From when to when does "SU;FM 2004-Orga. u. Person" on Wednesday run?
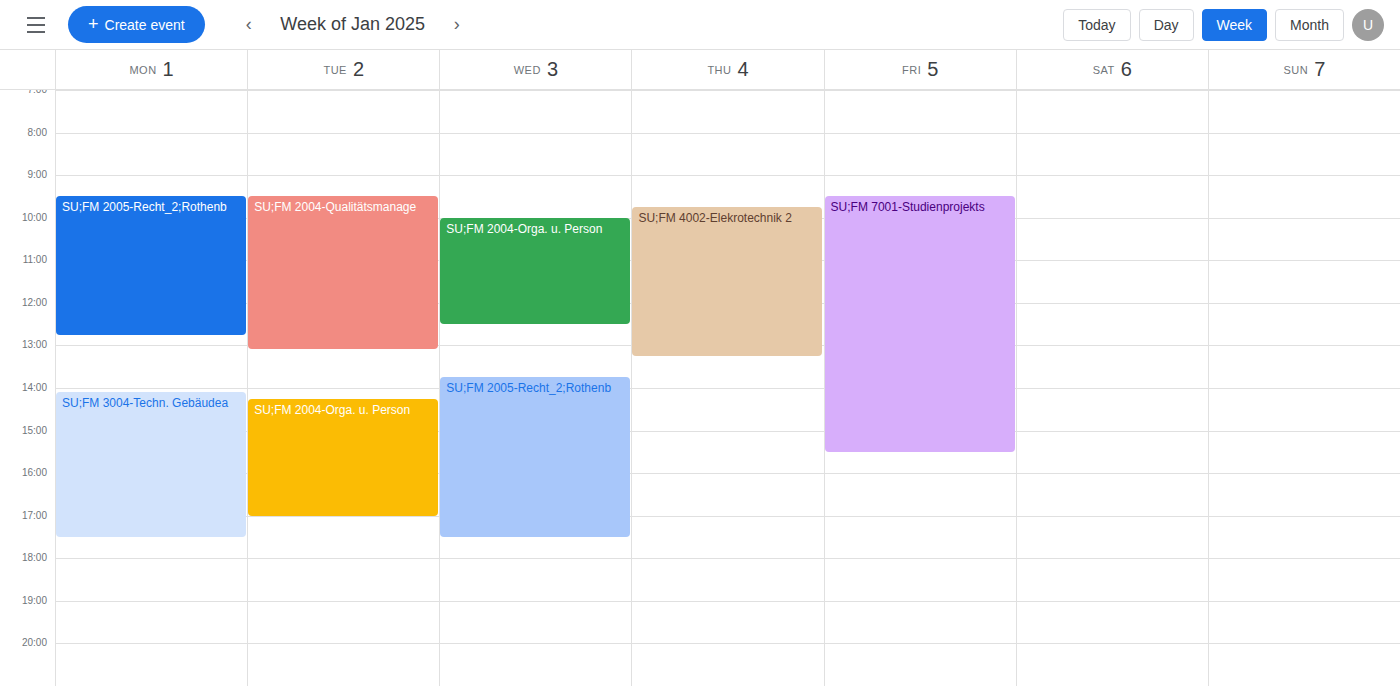
10:00 AM to 12:30 PM